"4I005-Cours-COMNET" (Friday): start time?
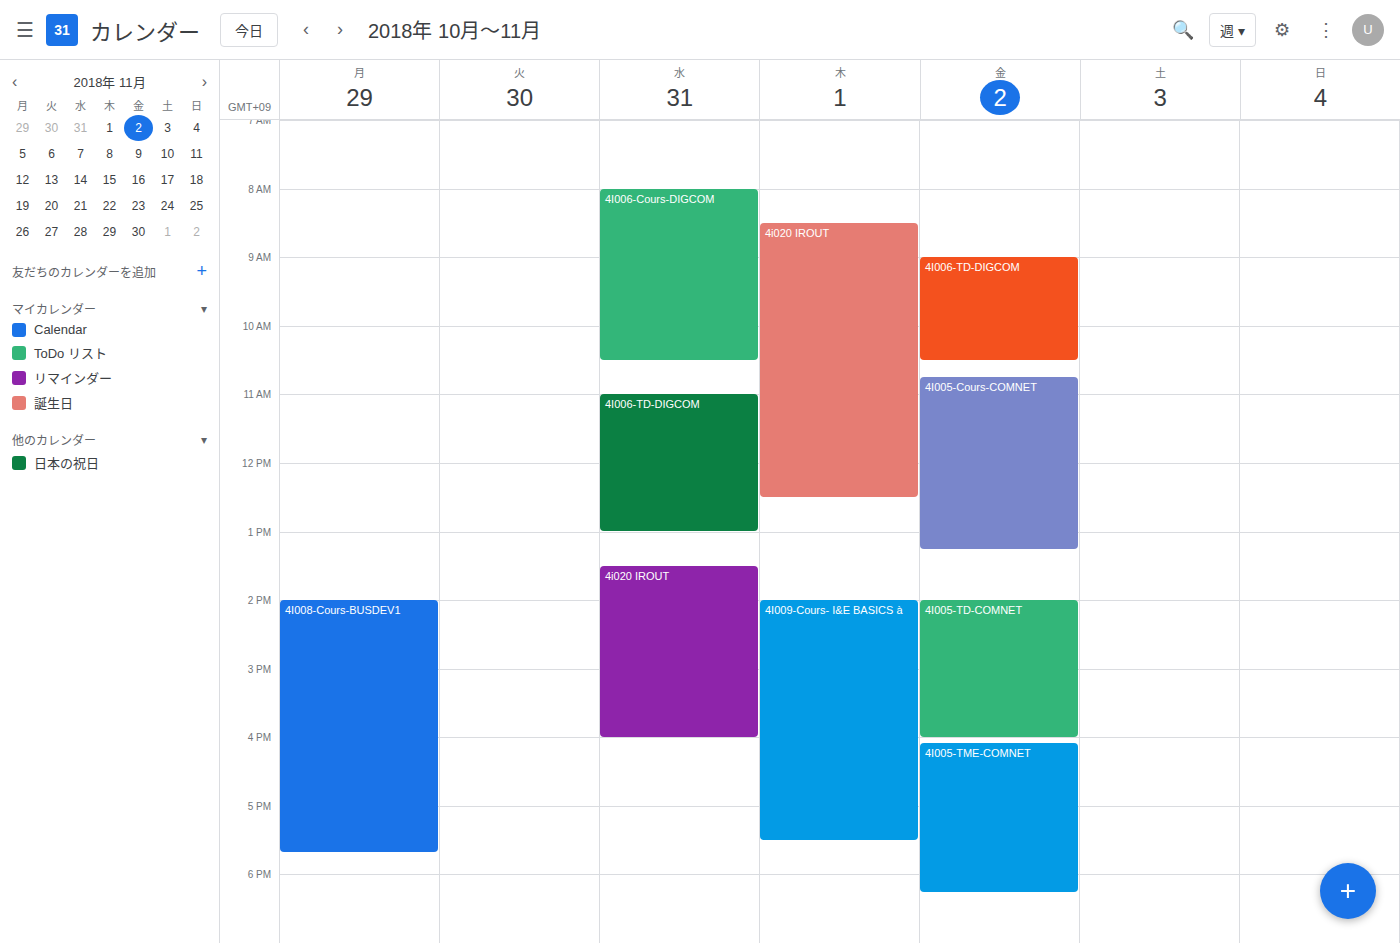
10:45